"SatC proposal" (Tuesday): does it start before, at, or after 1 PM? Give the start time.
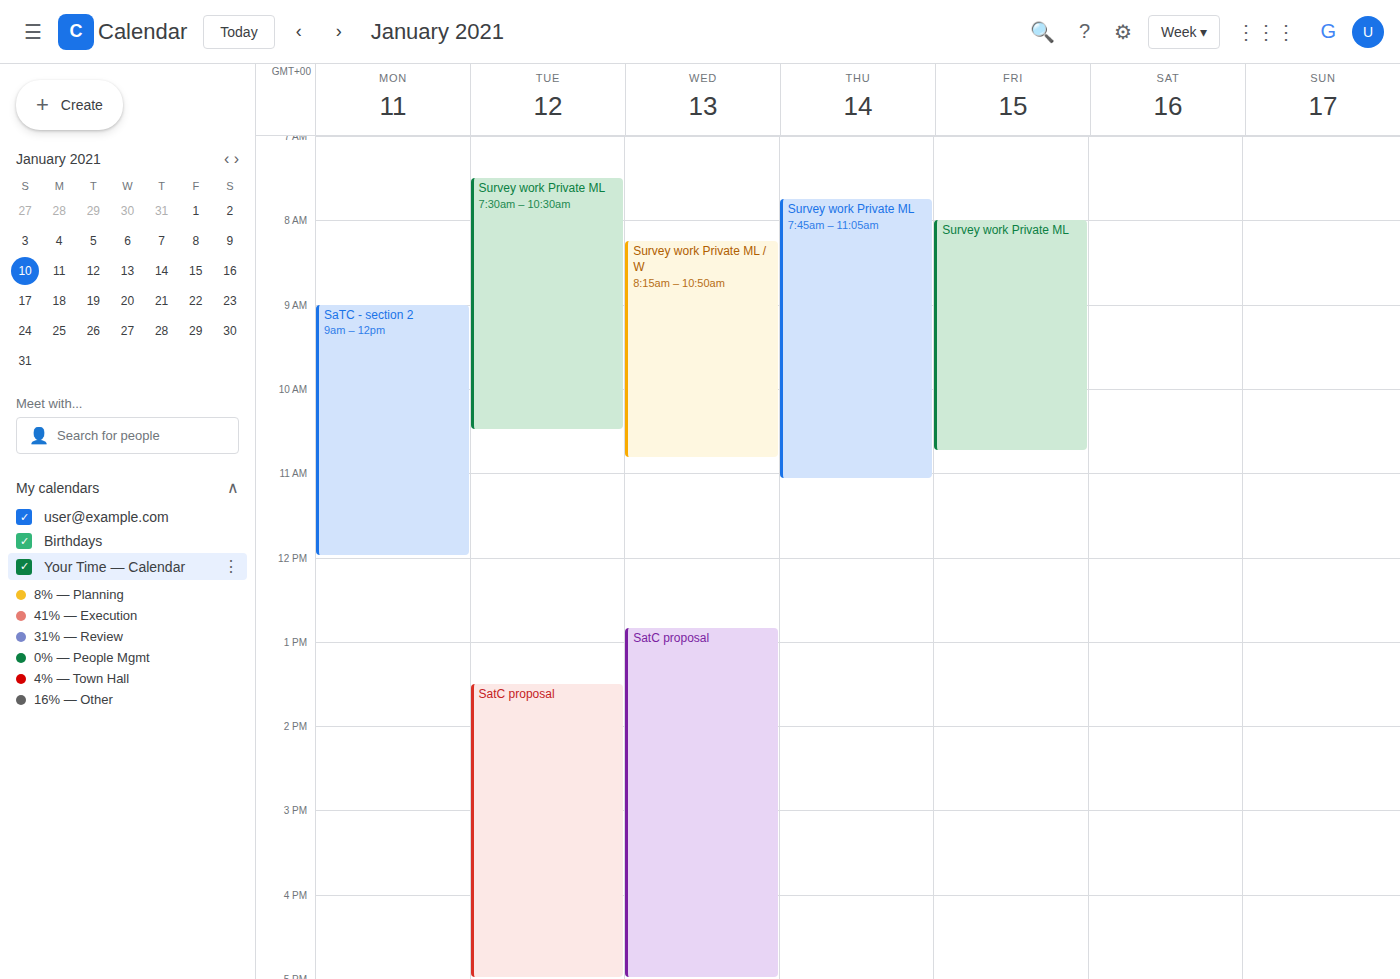
1:30 PM -- after 1 PM, 30 minutes below the 1 PM line.